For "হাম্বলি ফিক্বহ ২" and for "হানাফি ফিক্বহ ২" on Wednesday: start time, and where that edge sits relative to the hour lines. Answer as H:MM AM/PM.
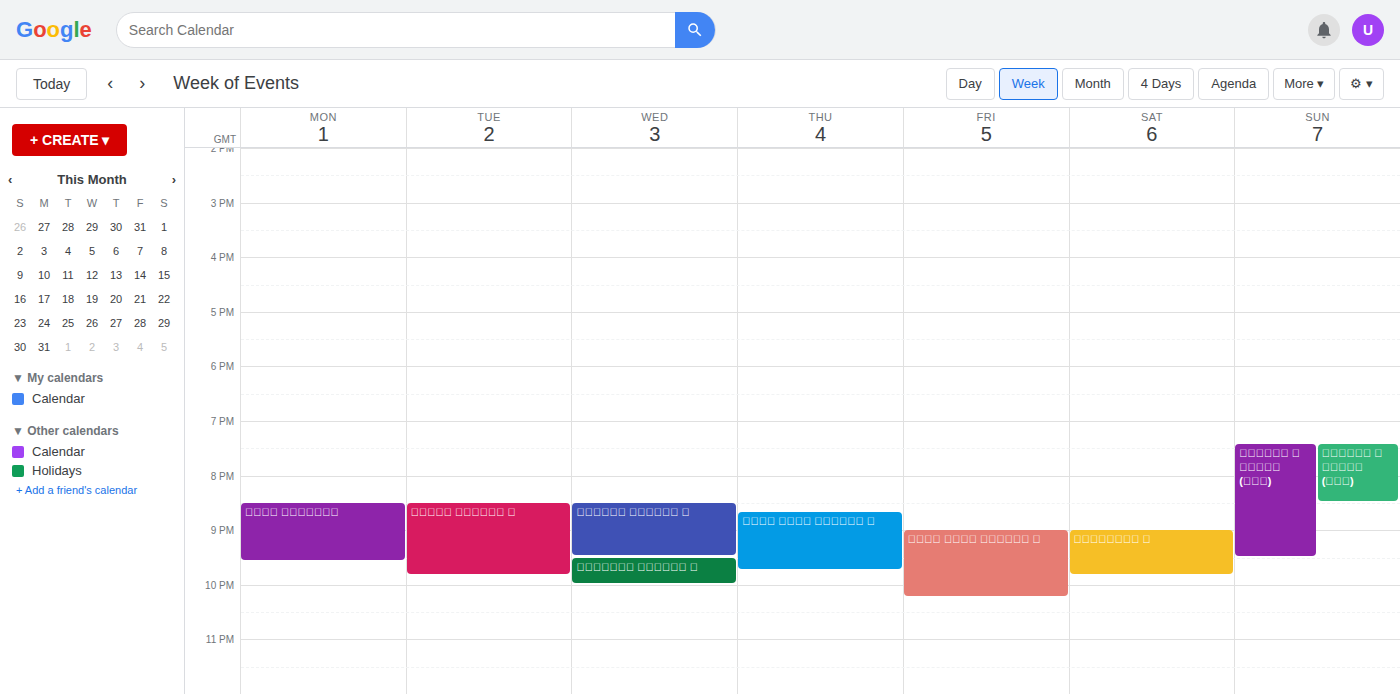
"হাম্বলি ফিক্বহ ২": 9:30 PM, halfway between the 9 PM and 10 PM lines. "হানাফি ফিক্বহ ২": 8:30 PM, halfway between the 8 PM and 9 PM lines.